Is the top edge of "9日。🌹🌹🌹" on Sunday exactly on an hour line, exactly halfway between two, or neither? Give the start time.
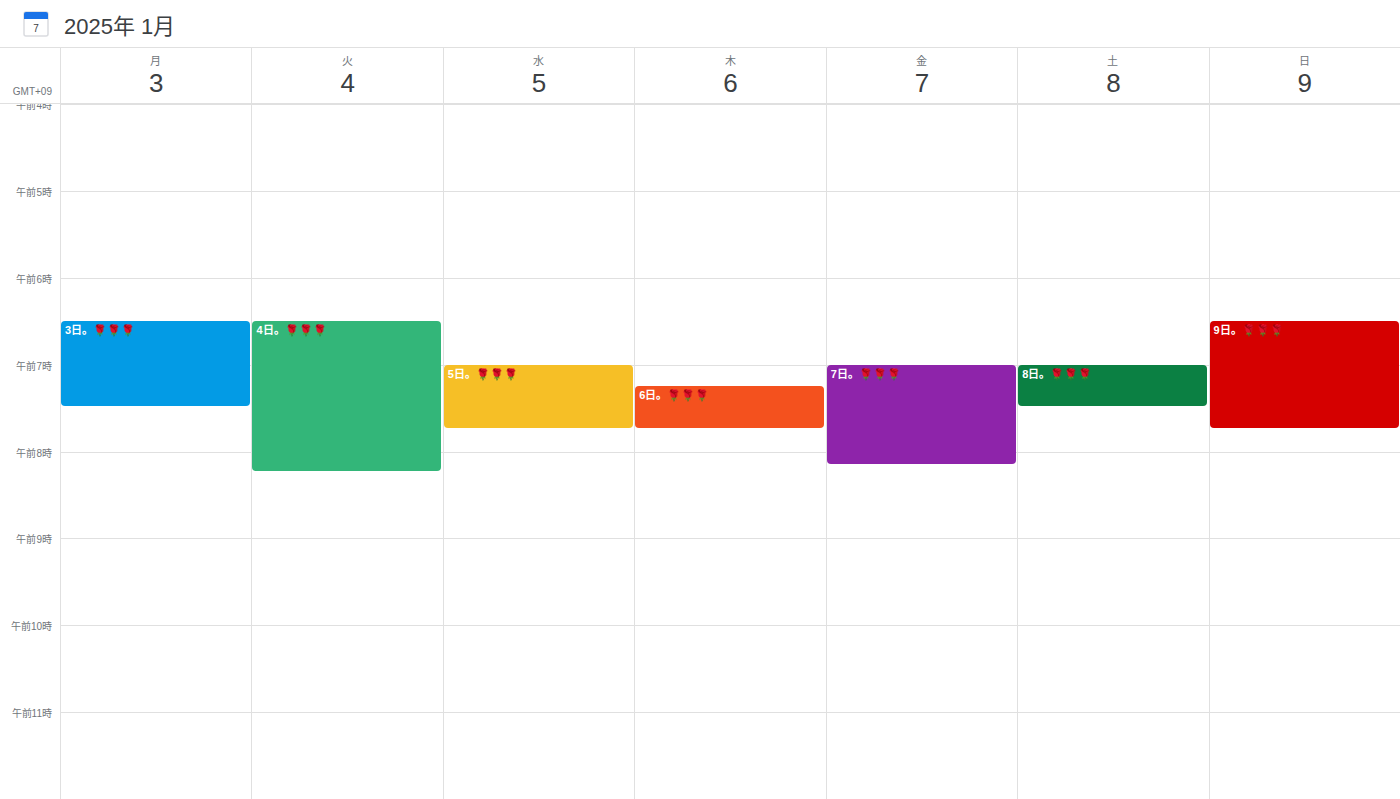
6:30 AM -- halfway between the 6 AM and 7 AM lines.